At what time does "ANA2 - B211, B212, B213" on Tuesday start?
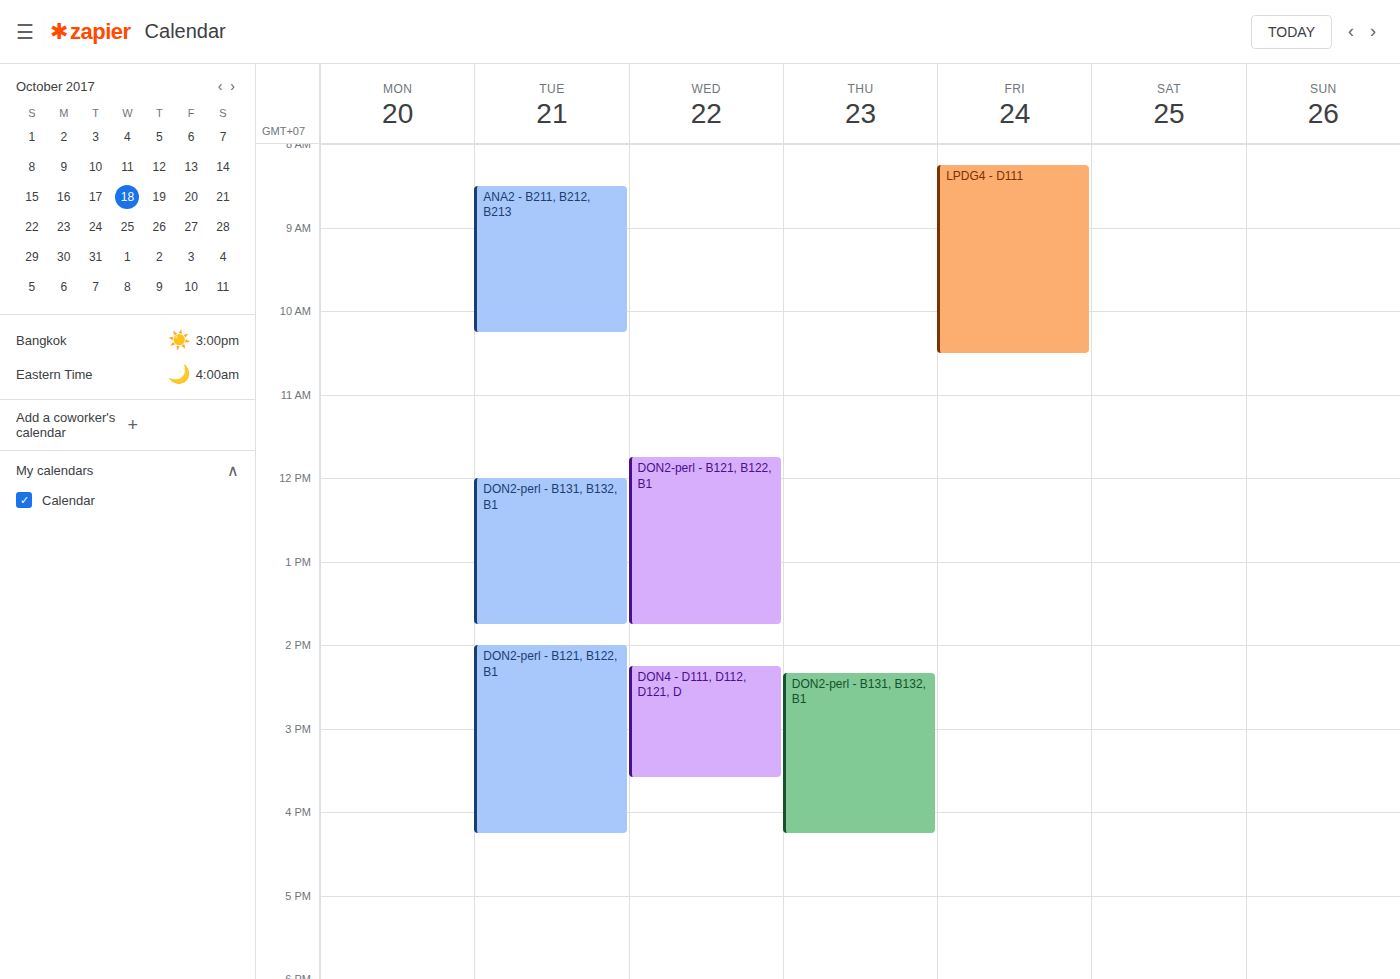
8:30 AM